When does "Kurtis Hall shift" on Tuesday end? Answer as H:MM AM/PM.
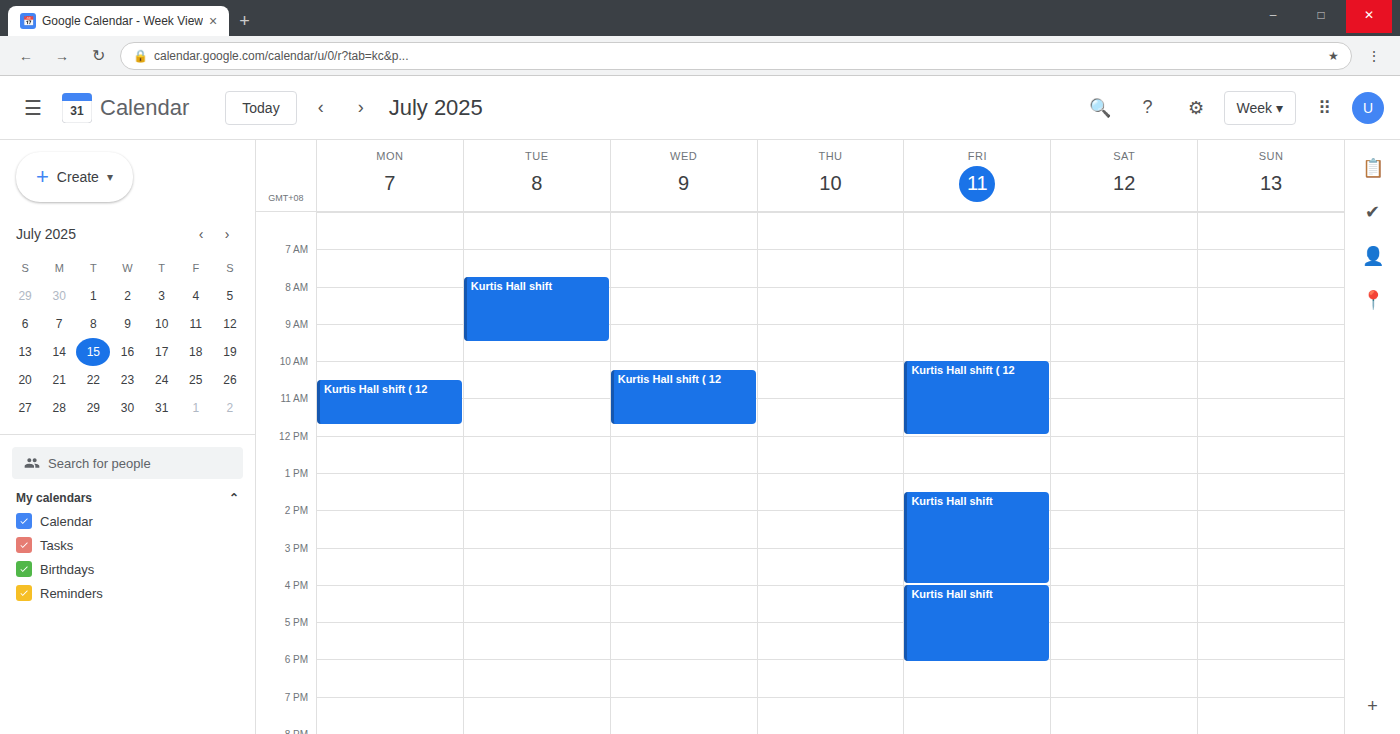
9:30 AM